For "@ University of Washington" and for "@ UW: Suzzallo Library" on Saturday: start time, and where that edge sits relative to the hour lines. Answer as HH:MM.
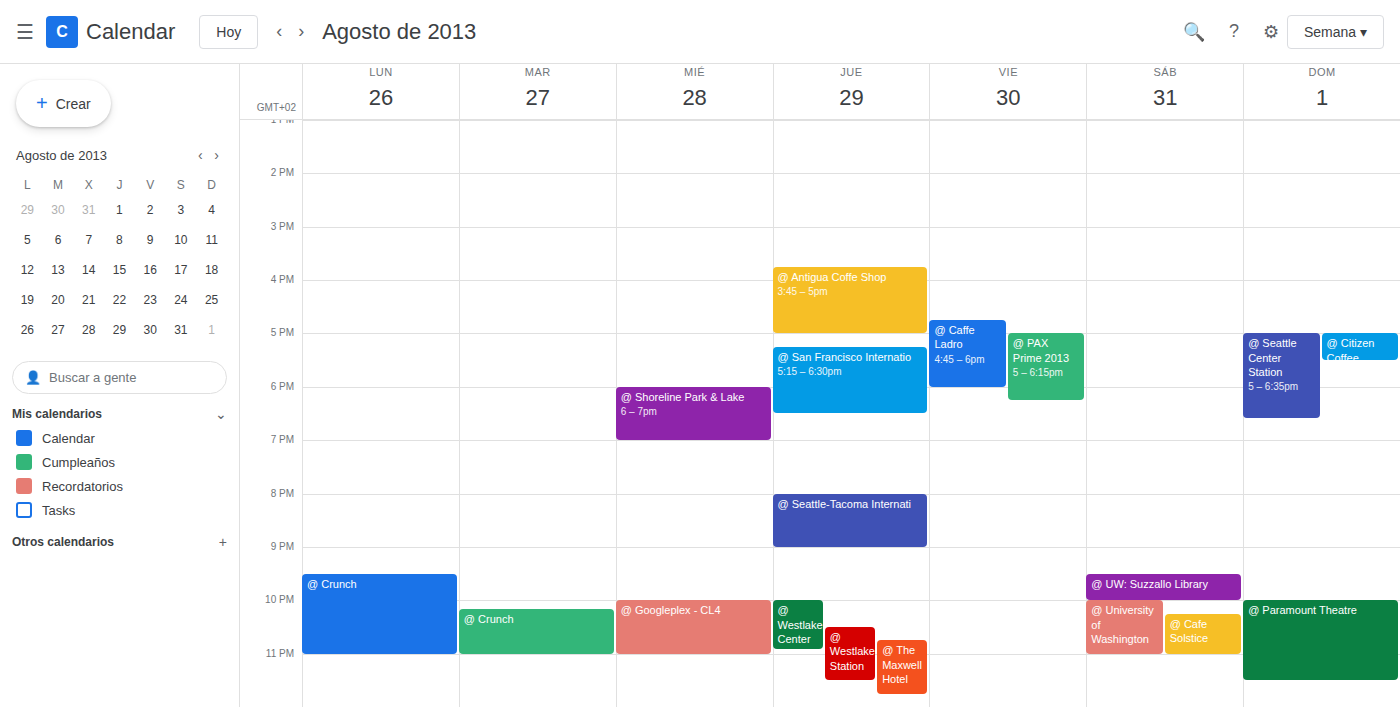
"@ University of Washington": 22:00, exactly on the 22:00 line. "@ UW: Suzzallo Library": 21:30, halfway between the 21:00 and 22:00 lines.